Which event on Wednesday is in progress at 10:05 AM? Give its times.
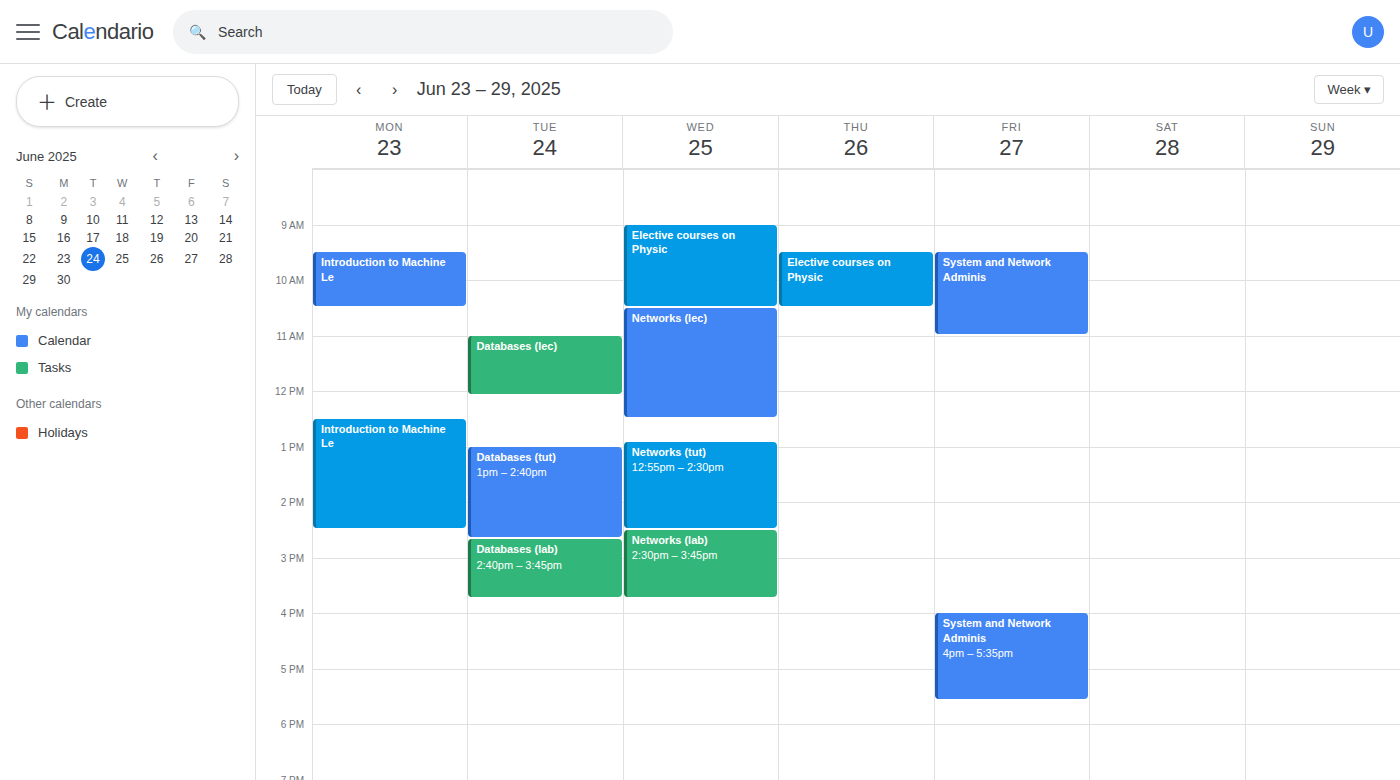
"Elective courses on Physic", 9:00 AM to 10:30 AM